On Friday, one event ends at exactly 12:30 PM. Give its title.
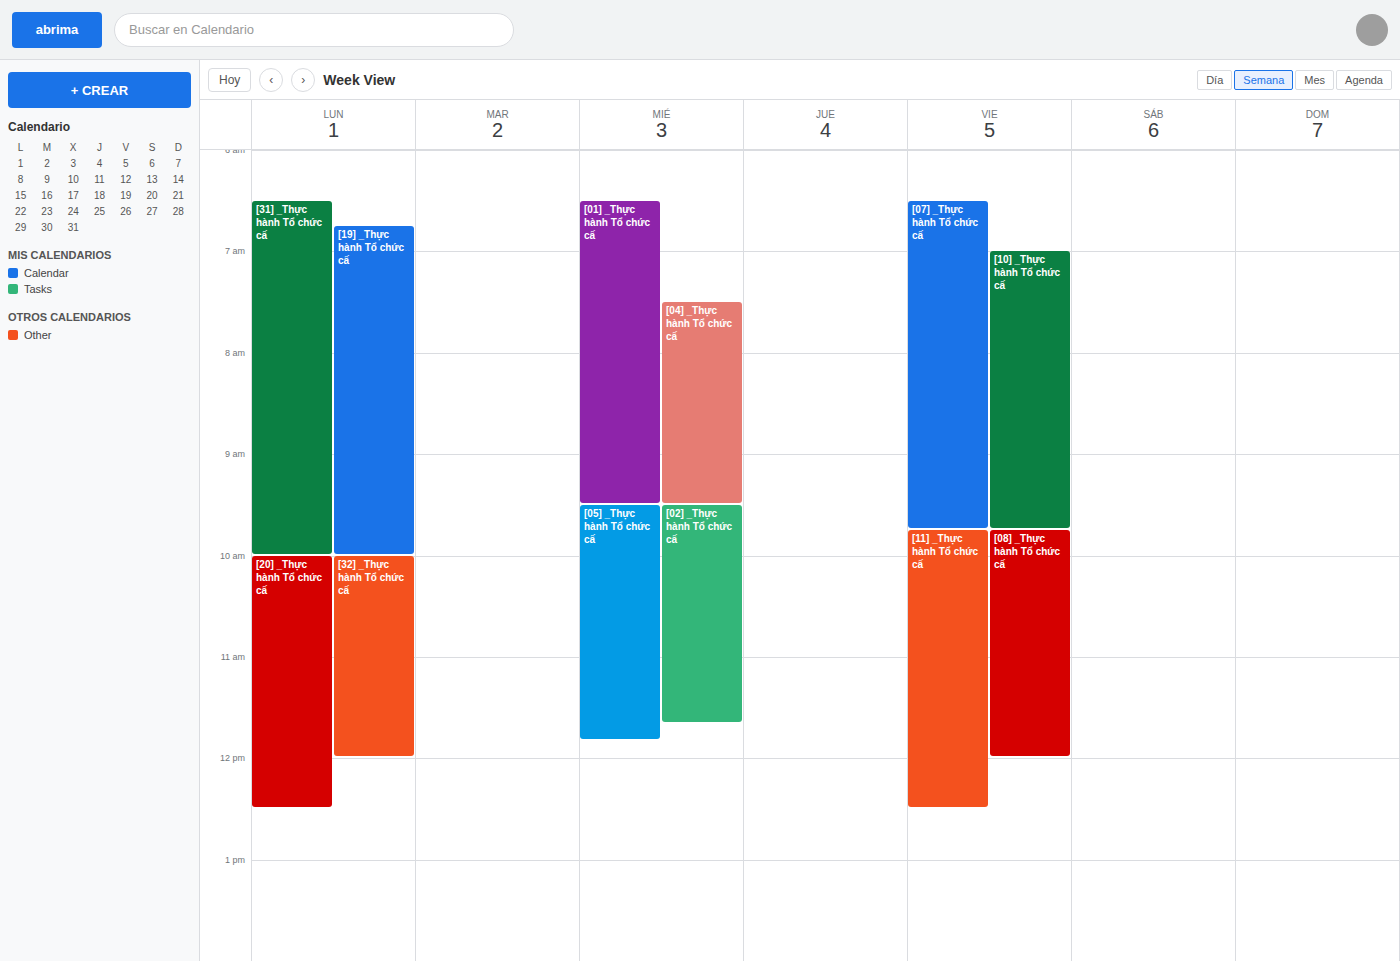
"[11] _Thực hành Tổ chức cấ"